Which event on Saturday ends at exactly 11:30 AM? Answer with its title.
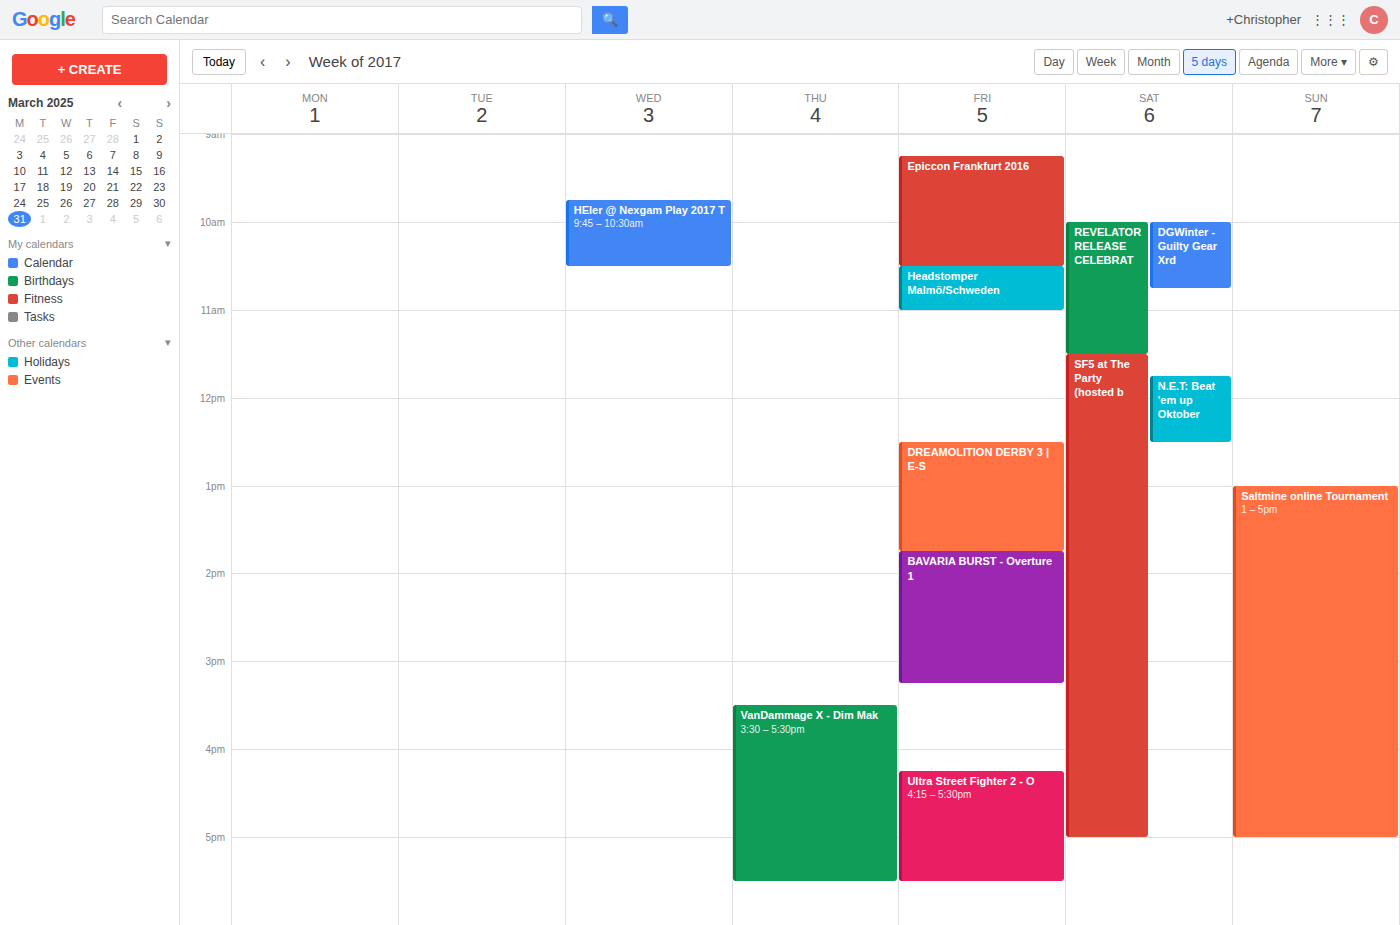
"REVELATOR RELEASE CELEBRAT"